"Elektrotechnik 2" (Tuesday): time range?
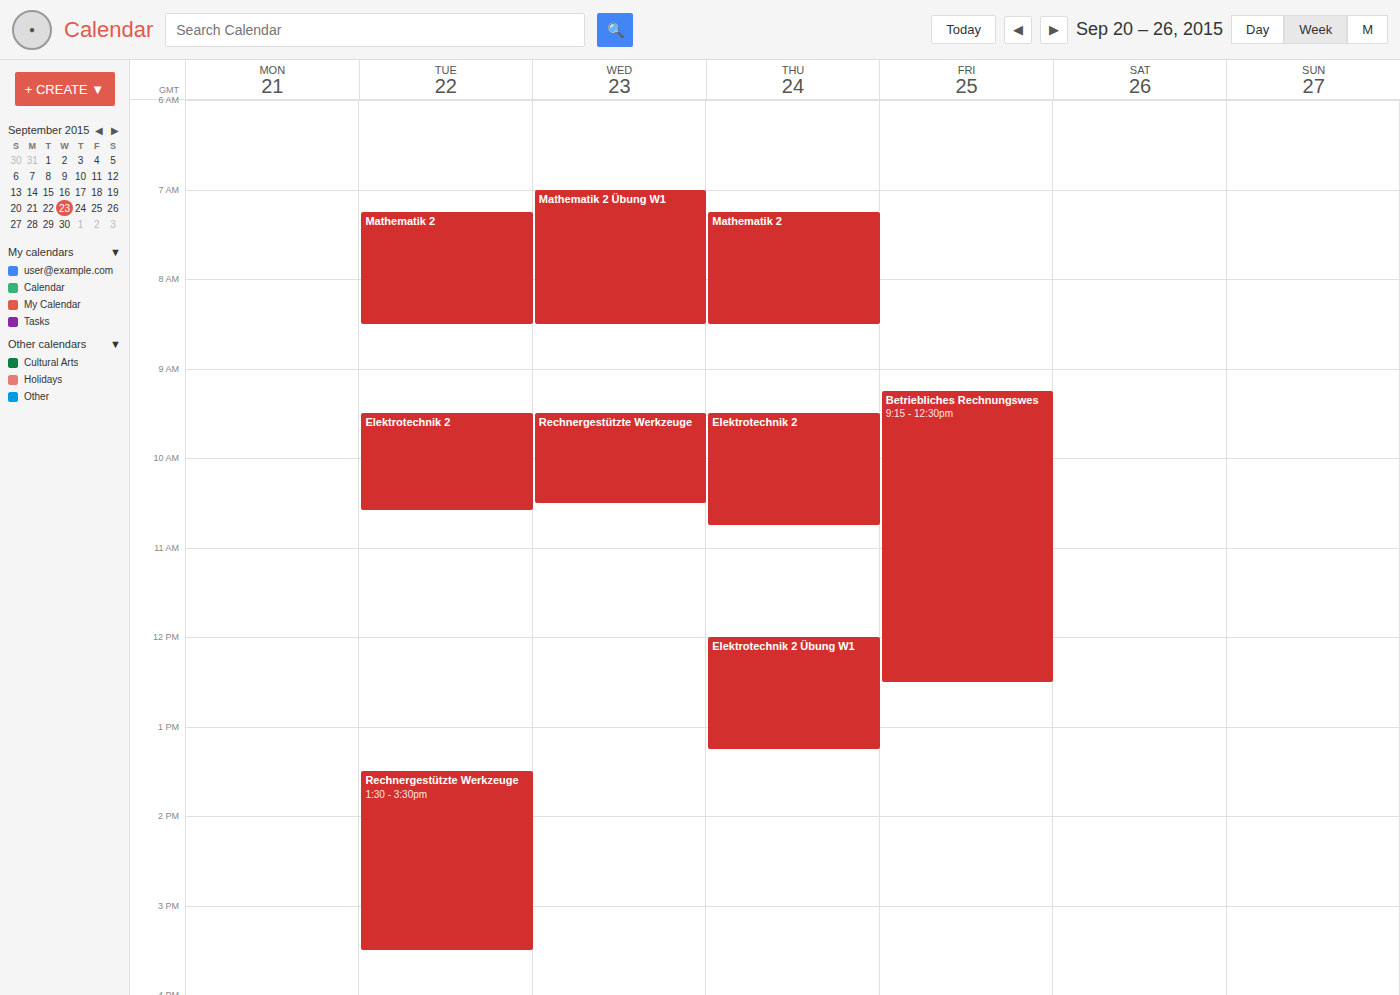
9:30 AM to 10:35 AM